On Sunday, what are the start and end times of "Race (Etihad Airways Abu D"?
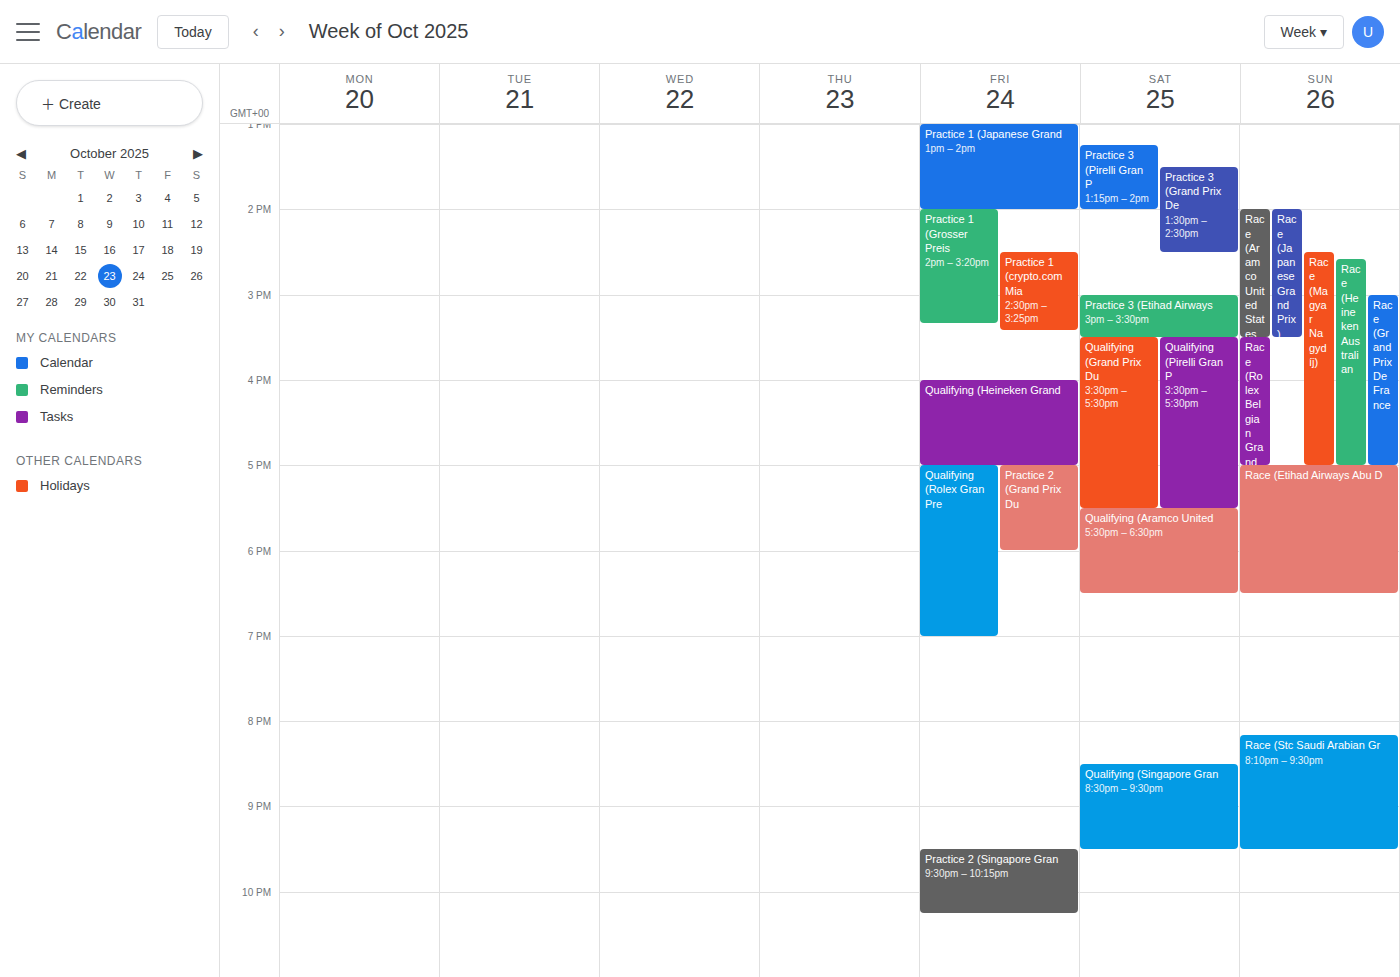
5:00 PM to 6:30 PM